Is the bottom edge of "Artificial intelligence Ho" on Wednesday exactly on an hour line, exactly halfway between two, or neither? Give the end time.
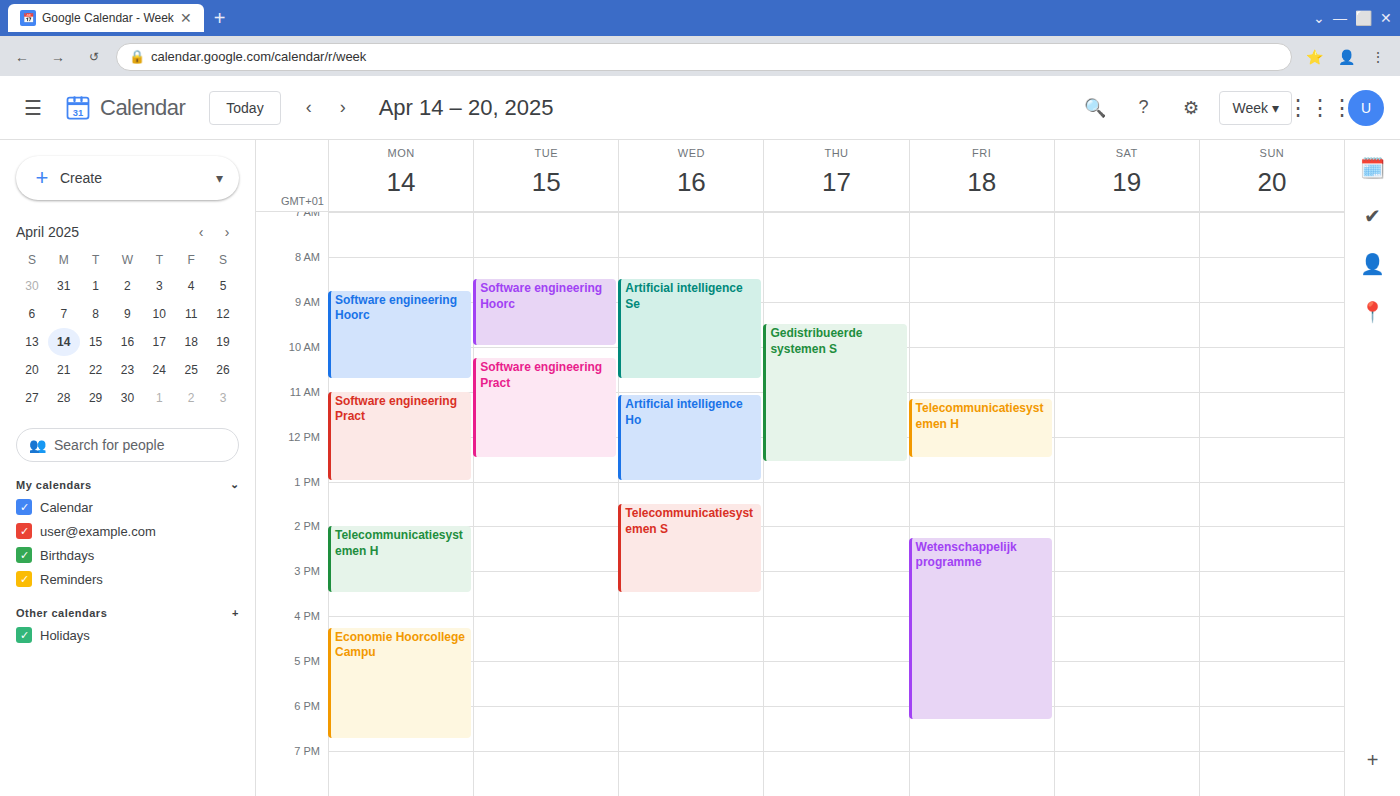
13:00 -- exactly on the 13:00 line.